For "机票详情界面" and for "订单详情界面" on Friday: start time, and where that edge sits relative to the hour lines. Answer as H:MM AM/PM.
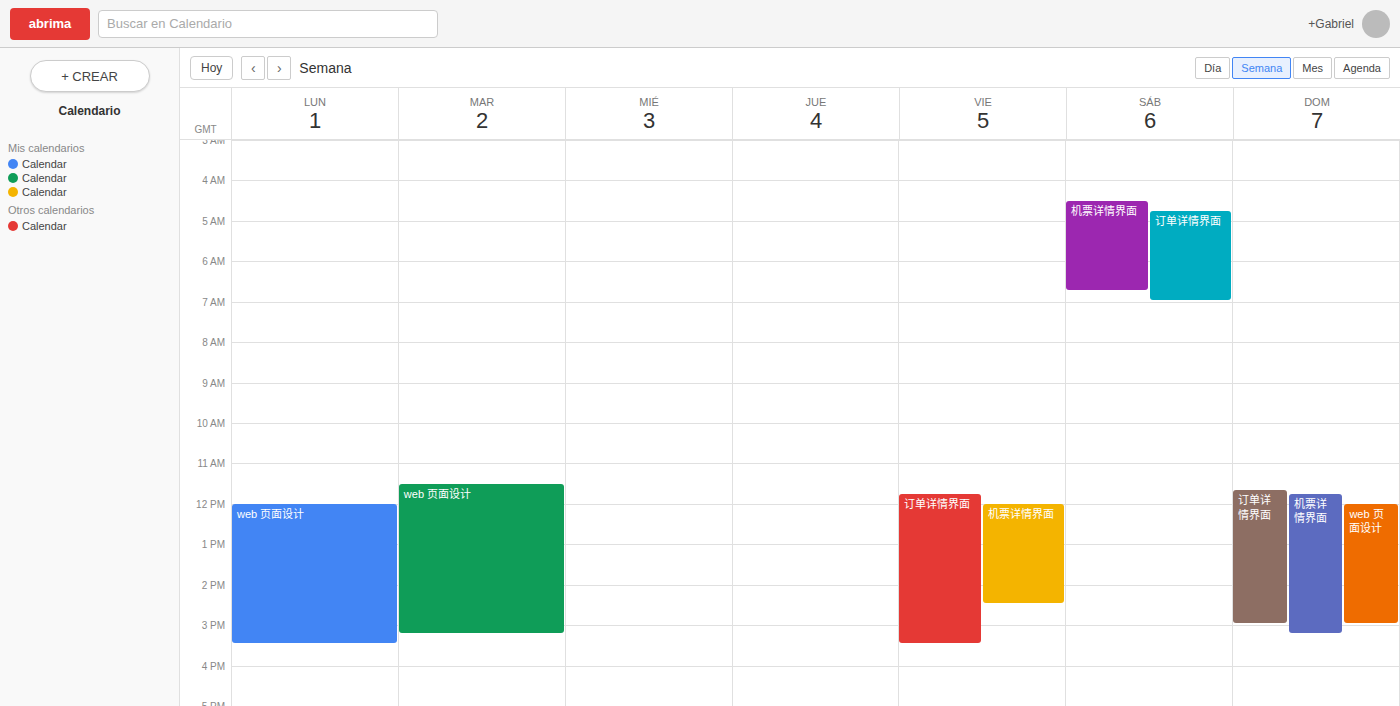
"机票详情界面": 12:00 PM, exactly on the 12 PM line. "订单详情界面": 11:45 AM, neither: three quarters of the way from the 11 AM line to the 12 PM line.